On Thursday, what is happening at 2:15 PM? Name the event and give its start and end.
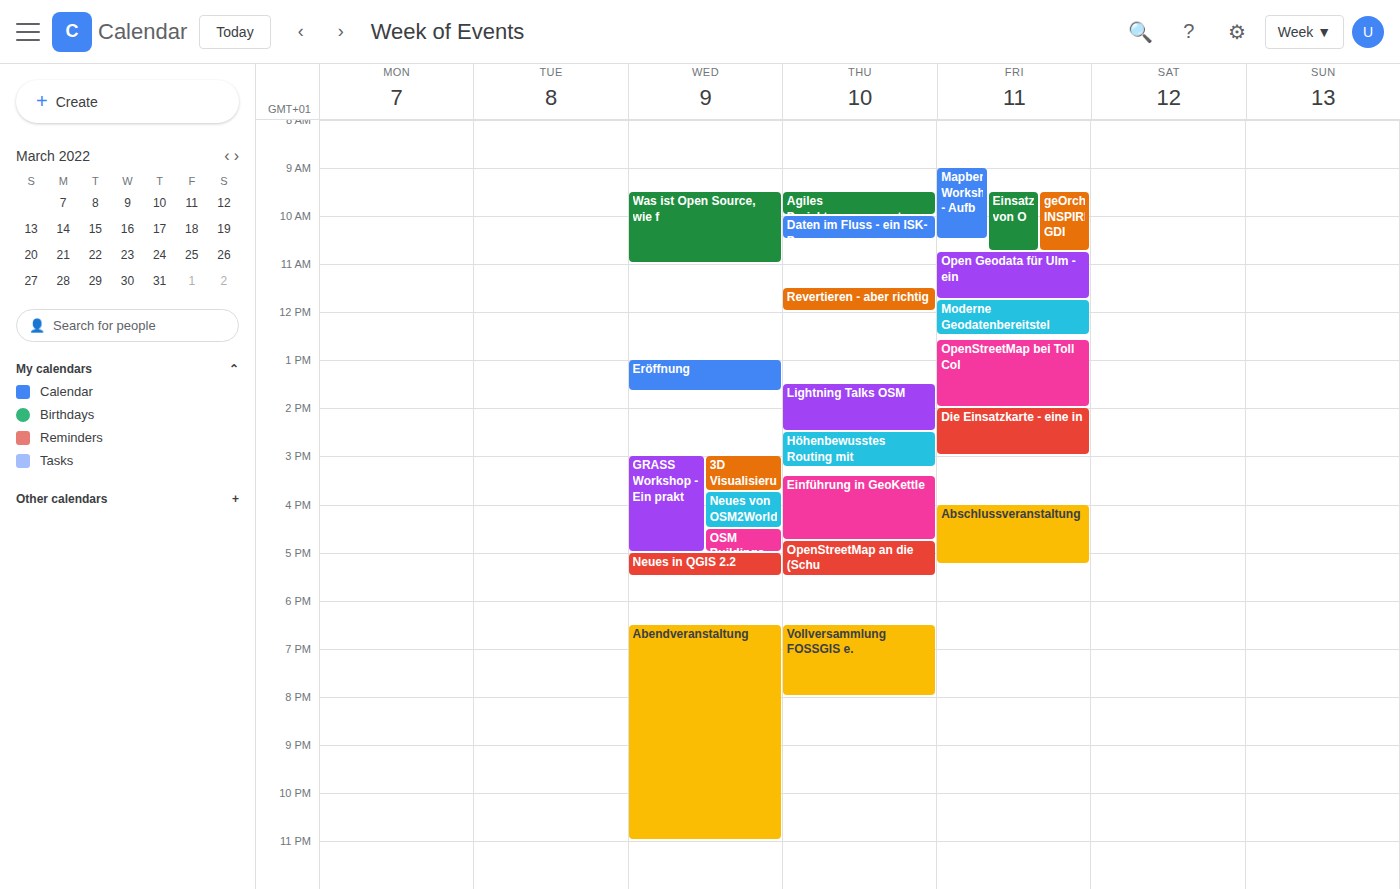
"Lightning Talks OSM", 1:30 PM to 2:30 PM